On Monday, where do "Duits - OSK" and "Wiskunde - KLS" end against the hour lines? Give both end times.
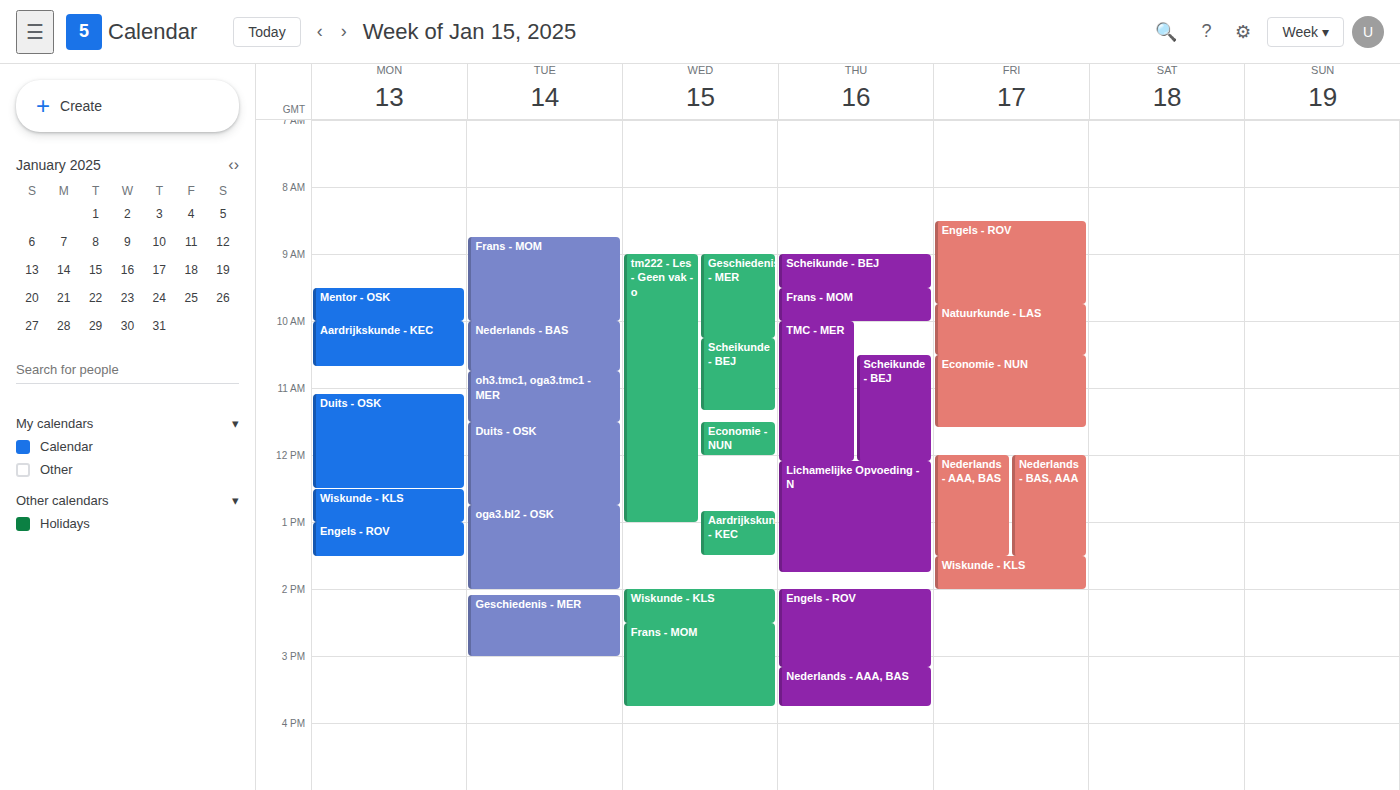
"Duits - OSK": 12:30 PM, halfway between the 12 PM and 1 PM lines. "Wiskunde - KLS": 1:00 PM, exactly on the 1 PM line.